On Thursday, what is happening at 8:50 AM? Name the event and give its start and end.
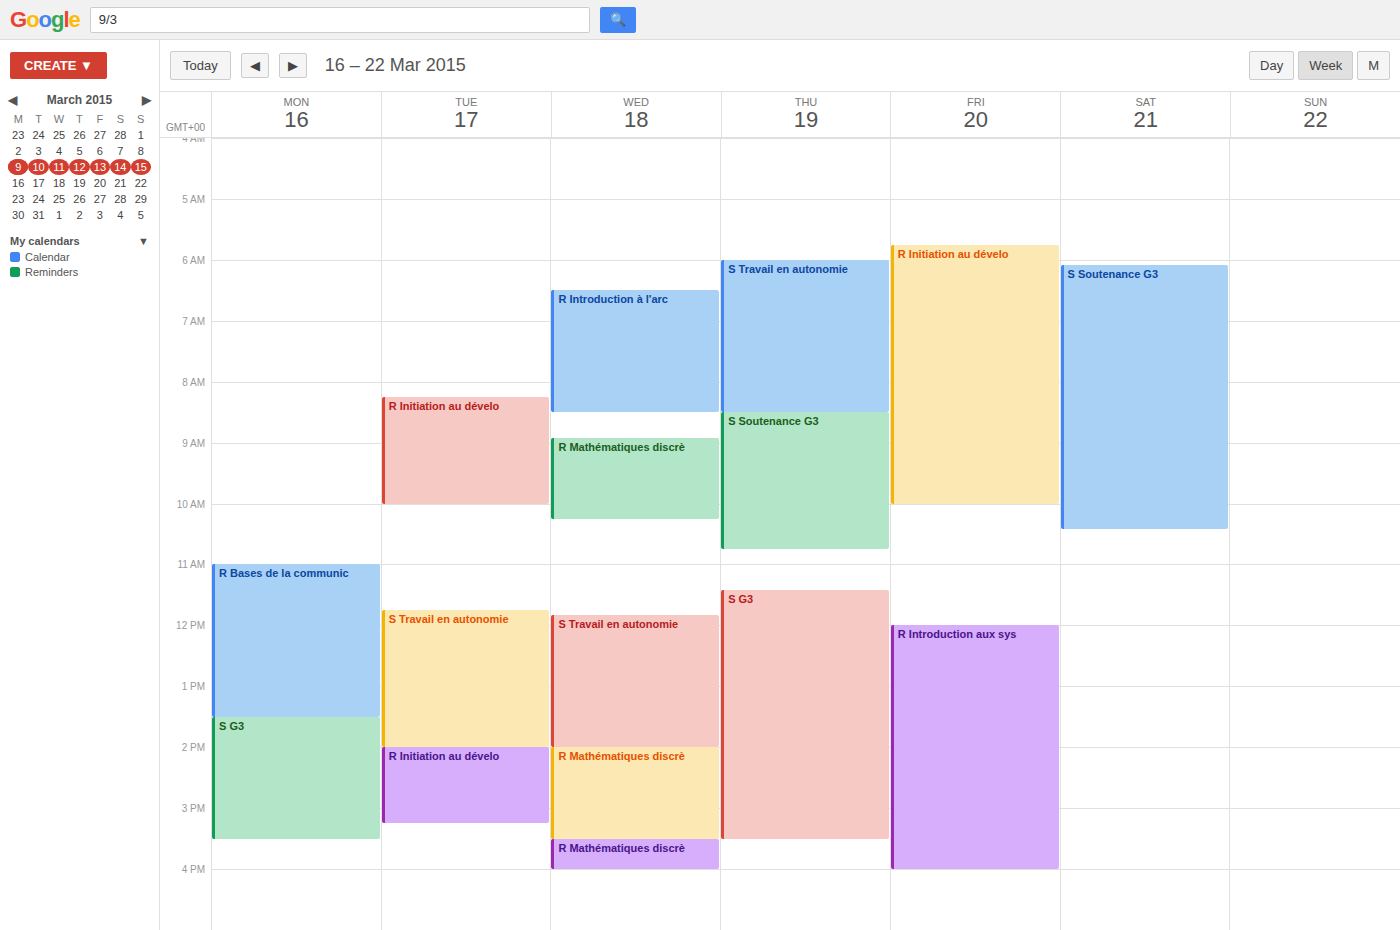
"S Soutenance G3", 8:30 AM to 10:45 AM